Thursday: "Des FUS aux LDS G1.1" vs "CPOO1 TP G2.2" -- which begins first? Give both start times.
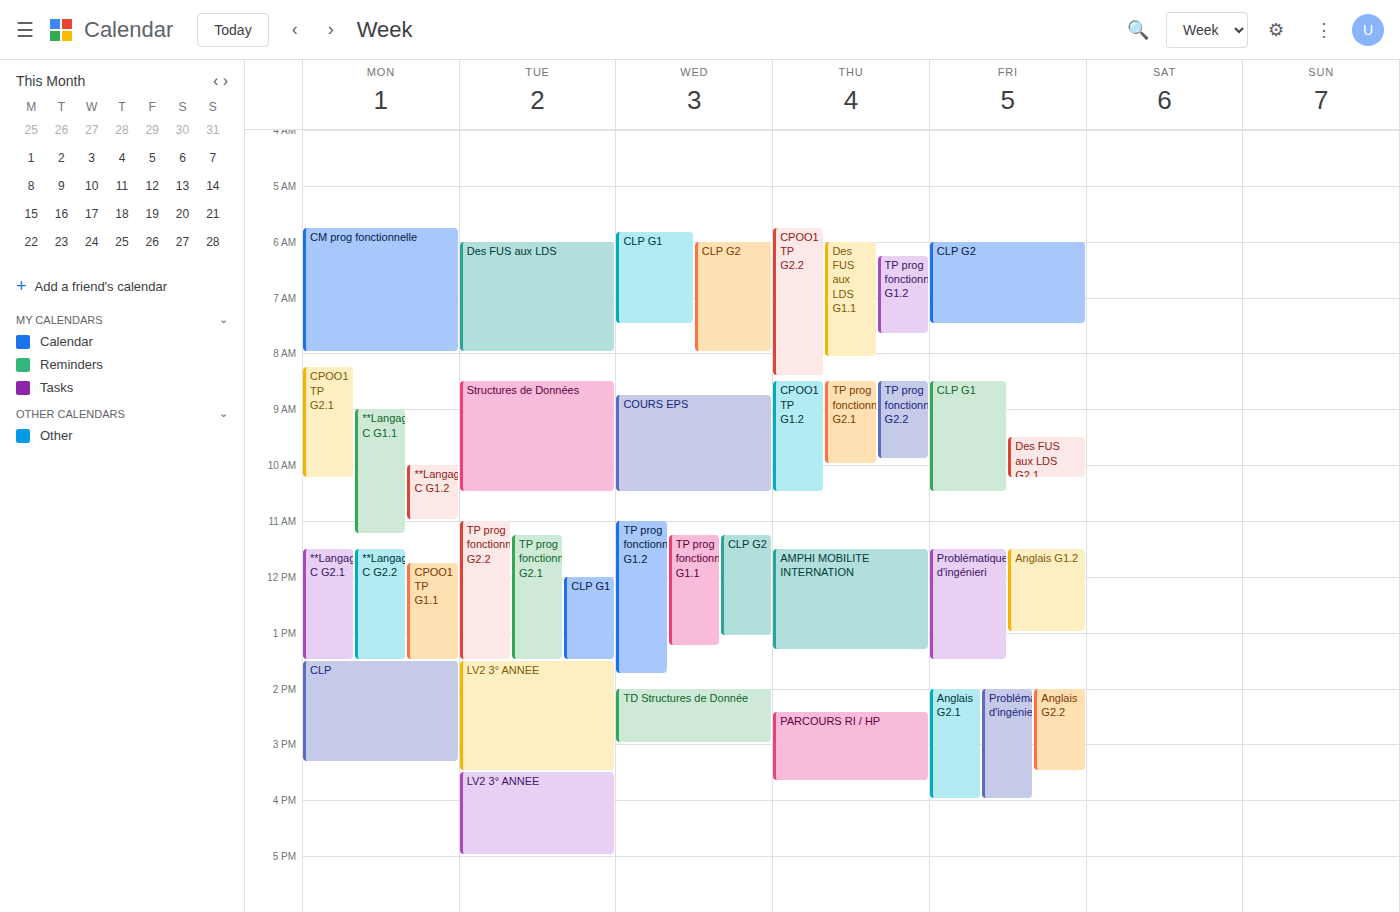
"CPOO1 TP G2.2" 5:45 AM; "Des FUS aux LDS G1.1" 6:00 AM.